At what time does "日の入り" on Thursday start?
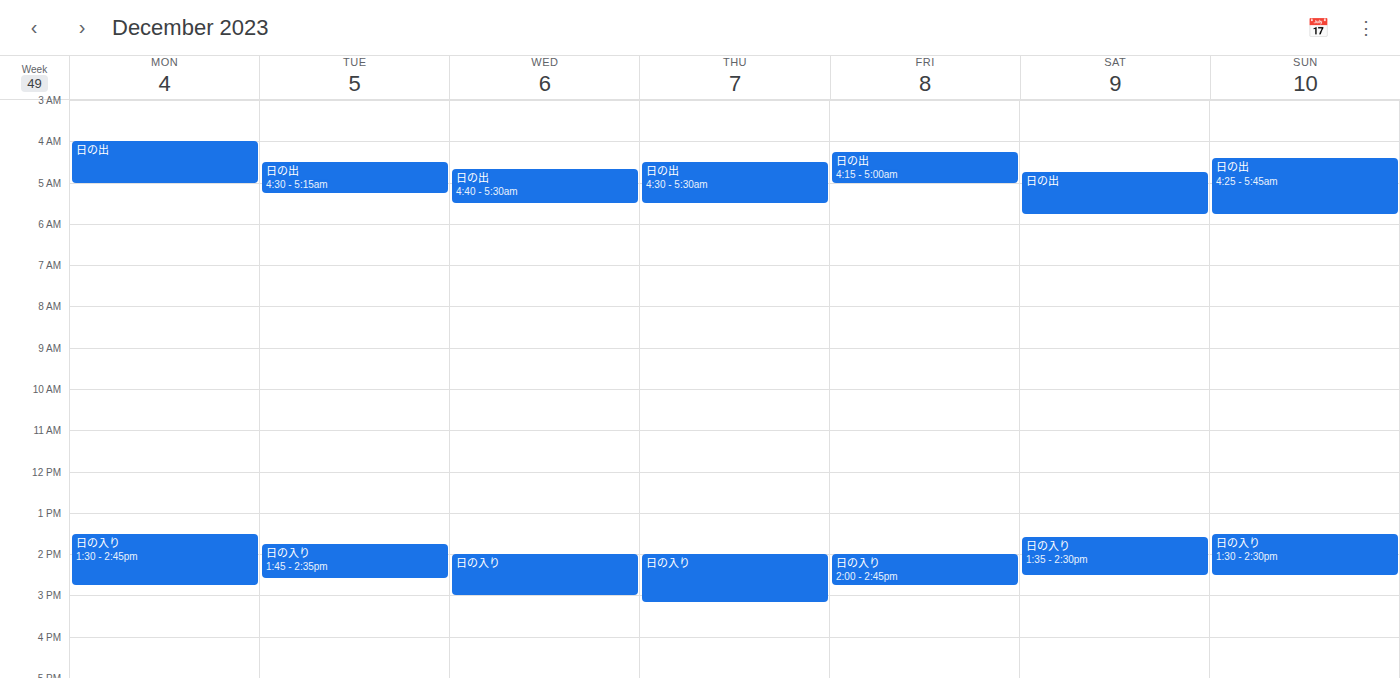
2:00 PM